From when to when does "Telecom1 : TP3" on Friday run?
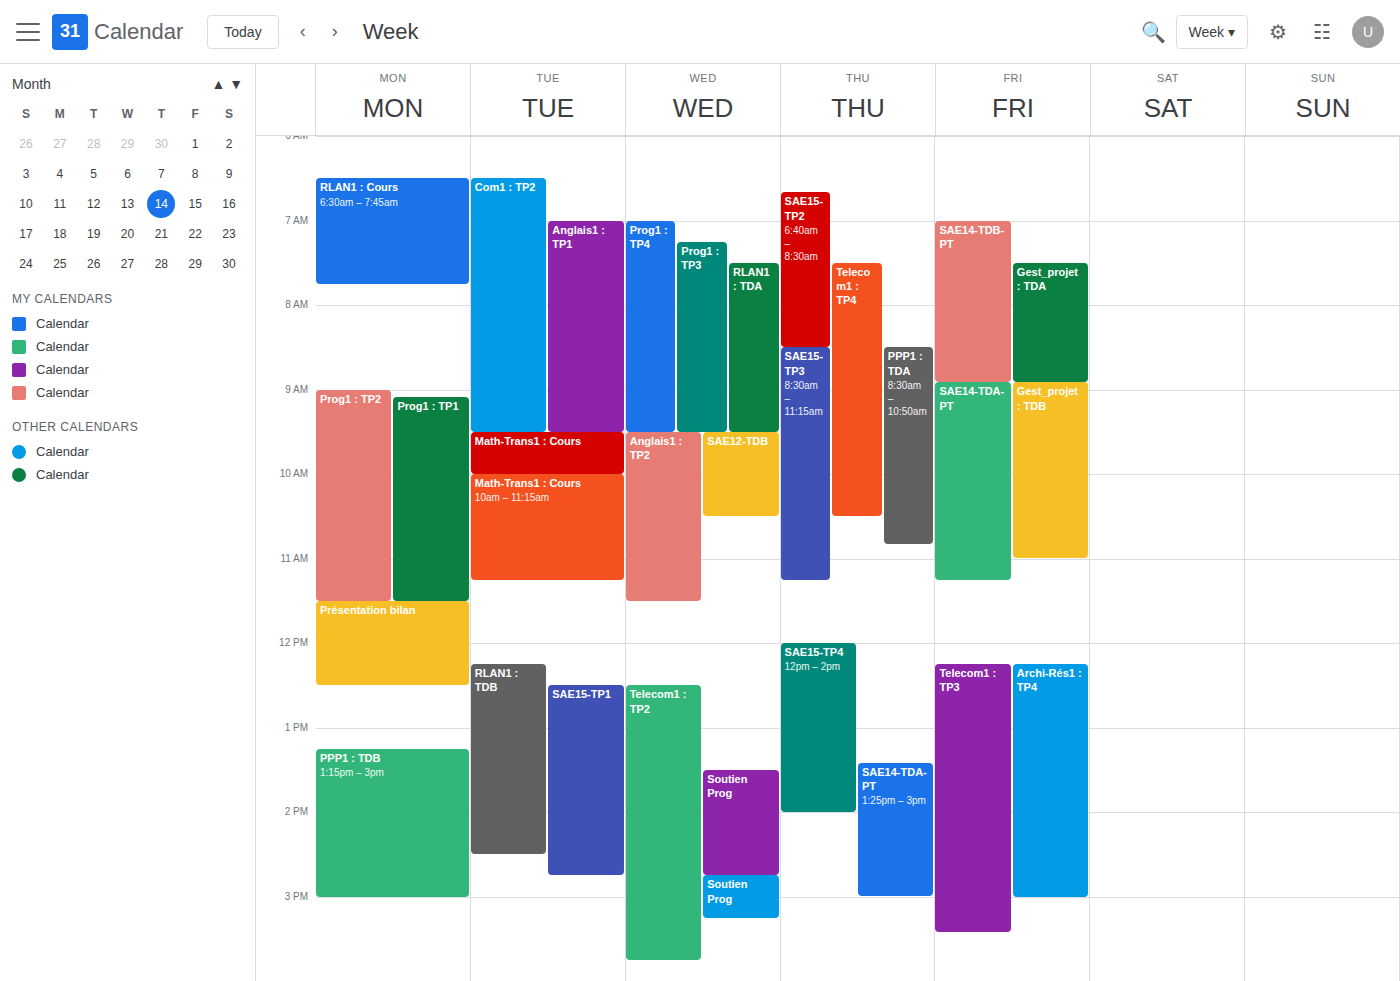
12:15 PM to 3:25 PM